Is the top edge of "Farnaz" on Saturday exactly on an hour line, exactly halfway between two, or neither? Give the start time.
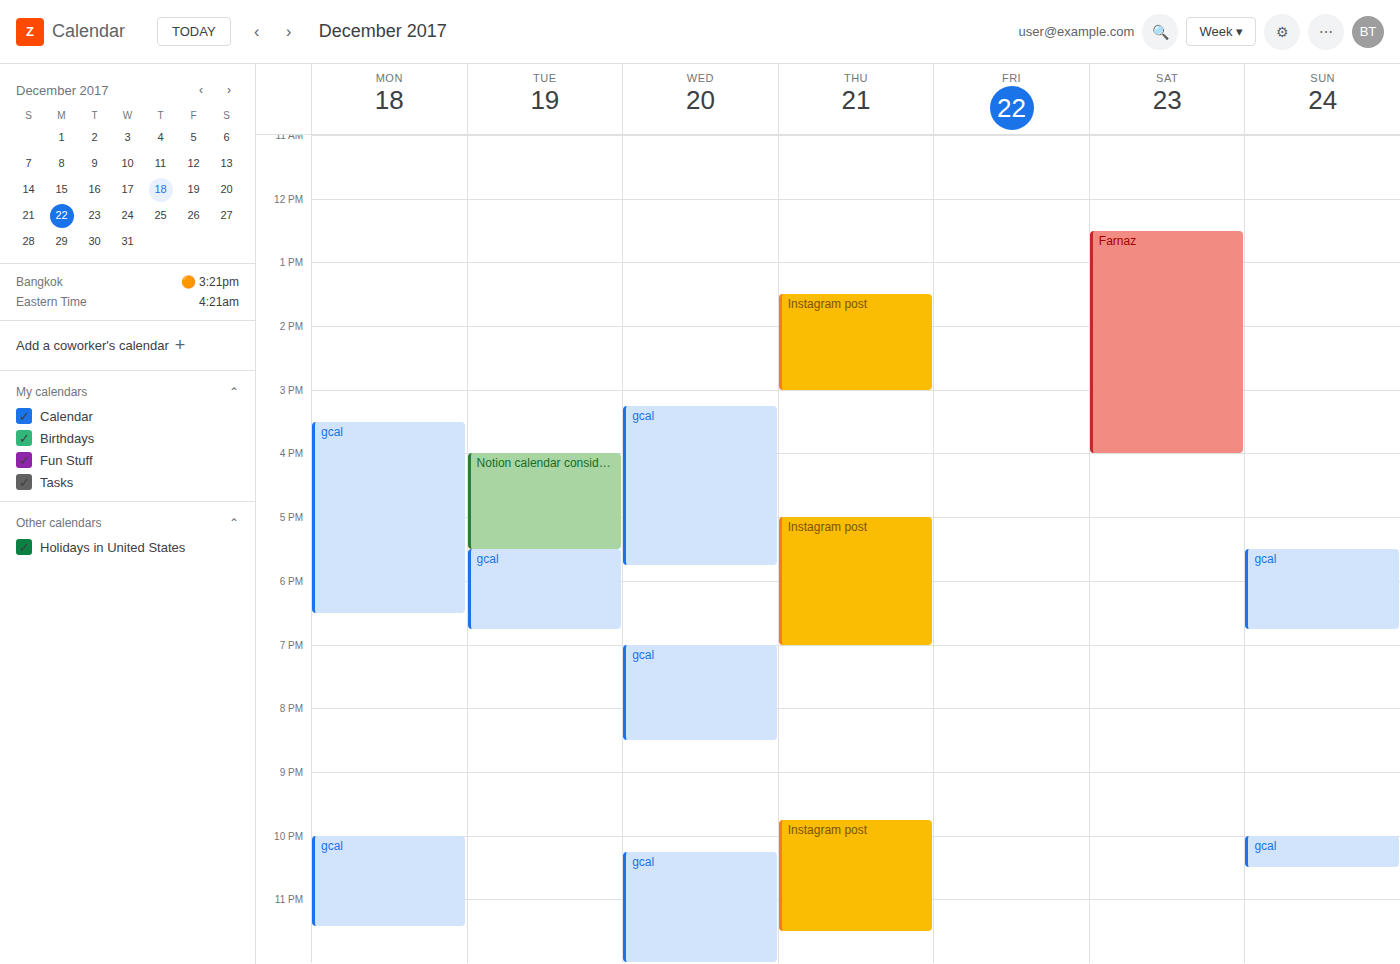
12:30 PM -- halfway between the 12 PM and 1 PM lines.